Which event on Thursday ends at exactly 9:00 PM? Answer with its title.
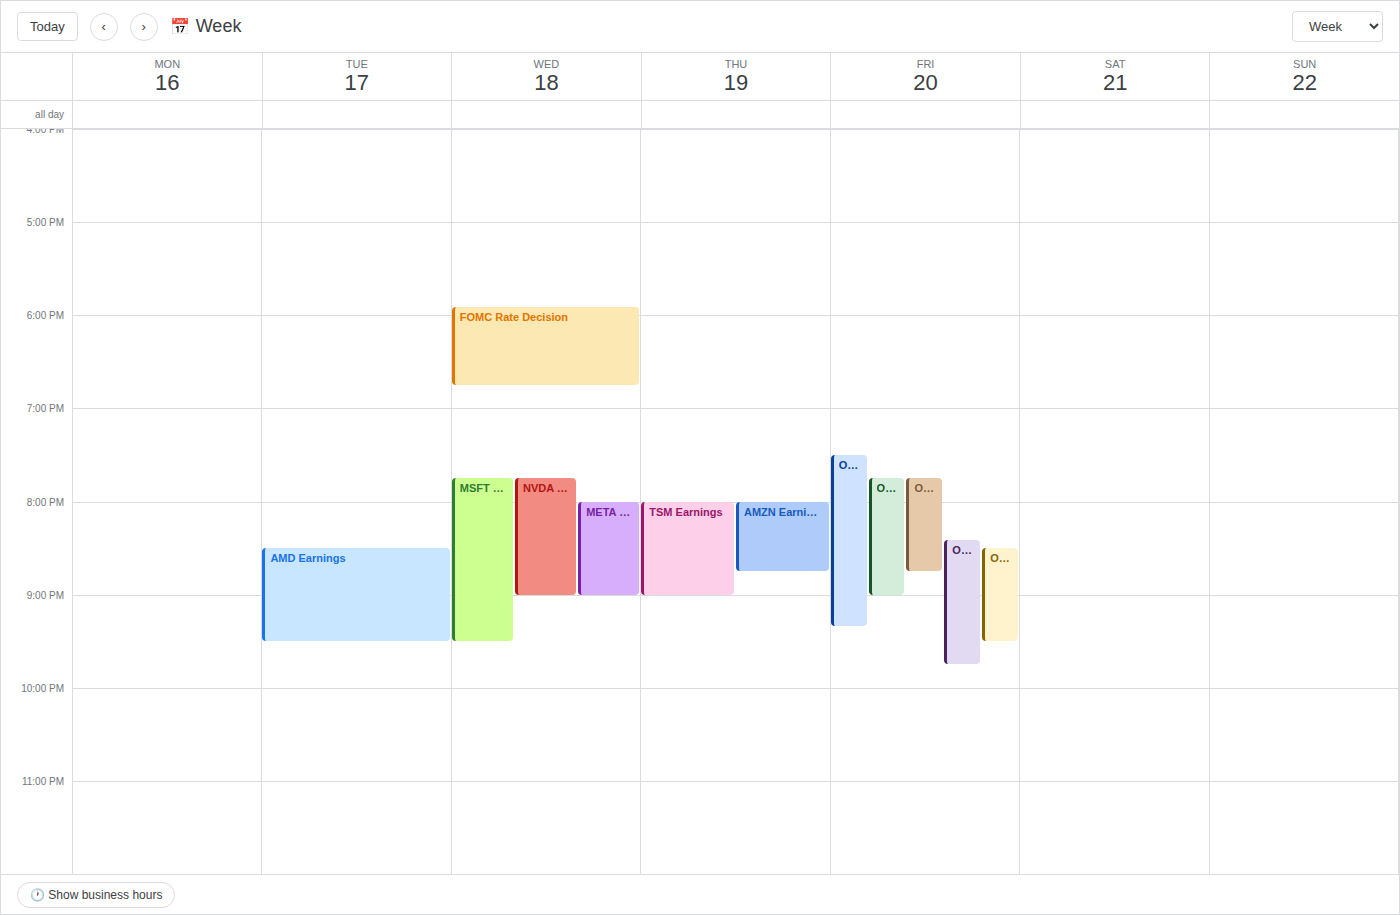
"TSM Earnings"